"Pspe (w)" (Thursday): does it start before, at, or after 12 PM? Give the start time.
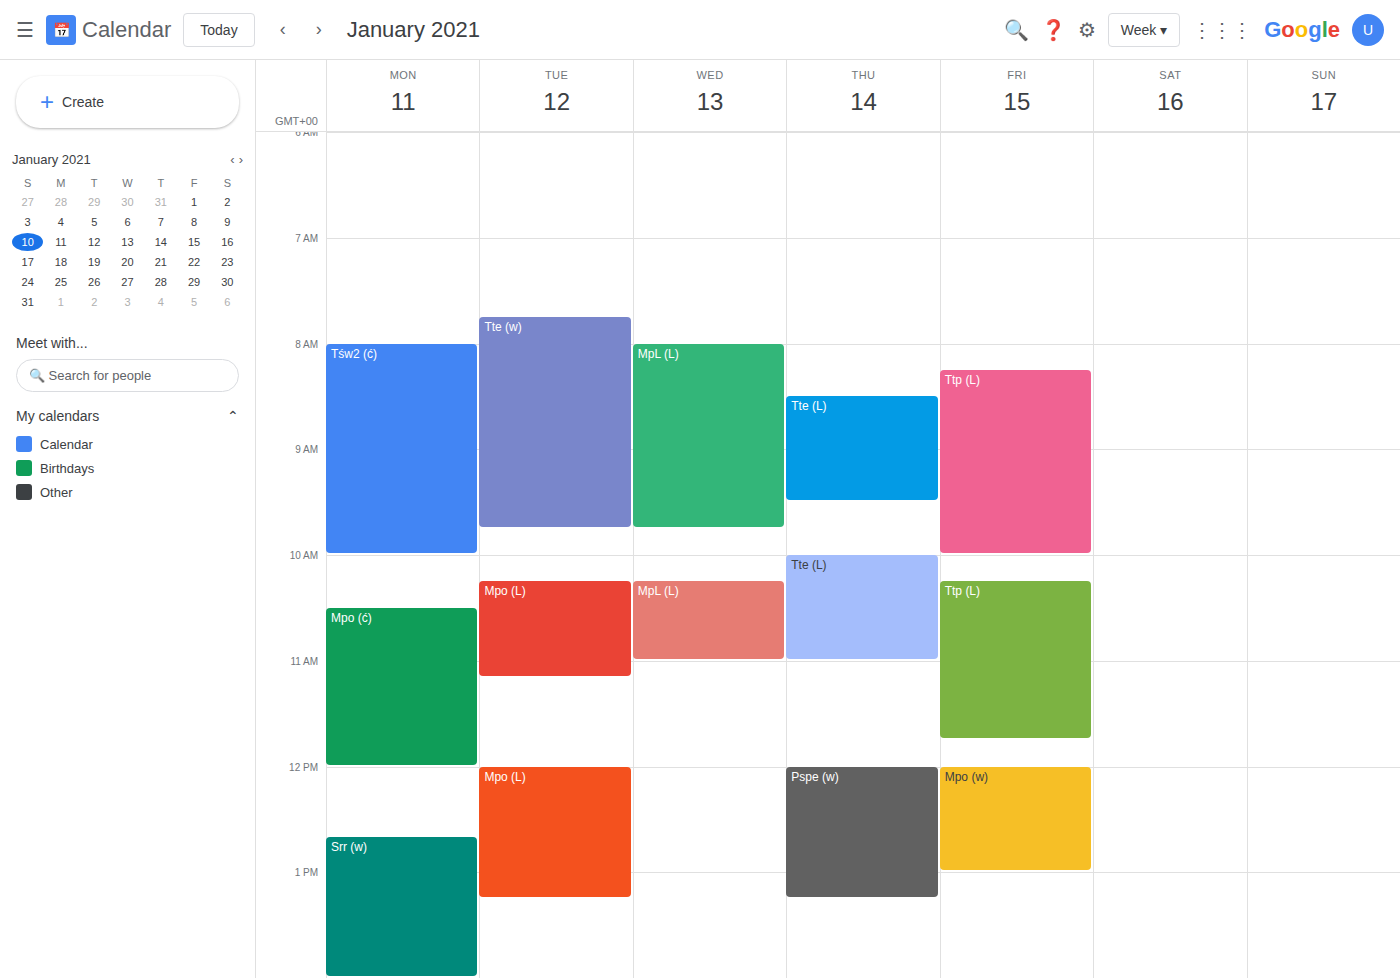
12:00 PM -- exactly at 12 PM, on the 12 PM line.